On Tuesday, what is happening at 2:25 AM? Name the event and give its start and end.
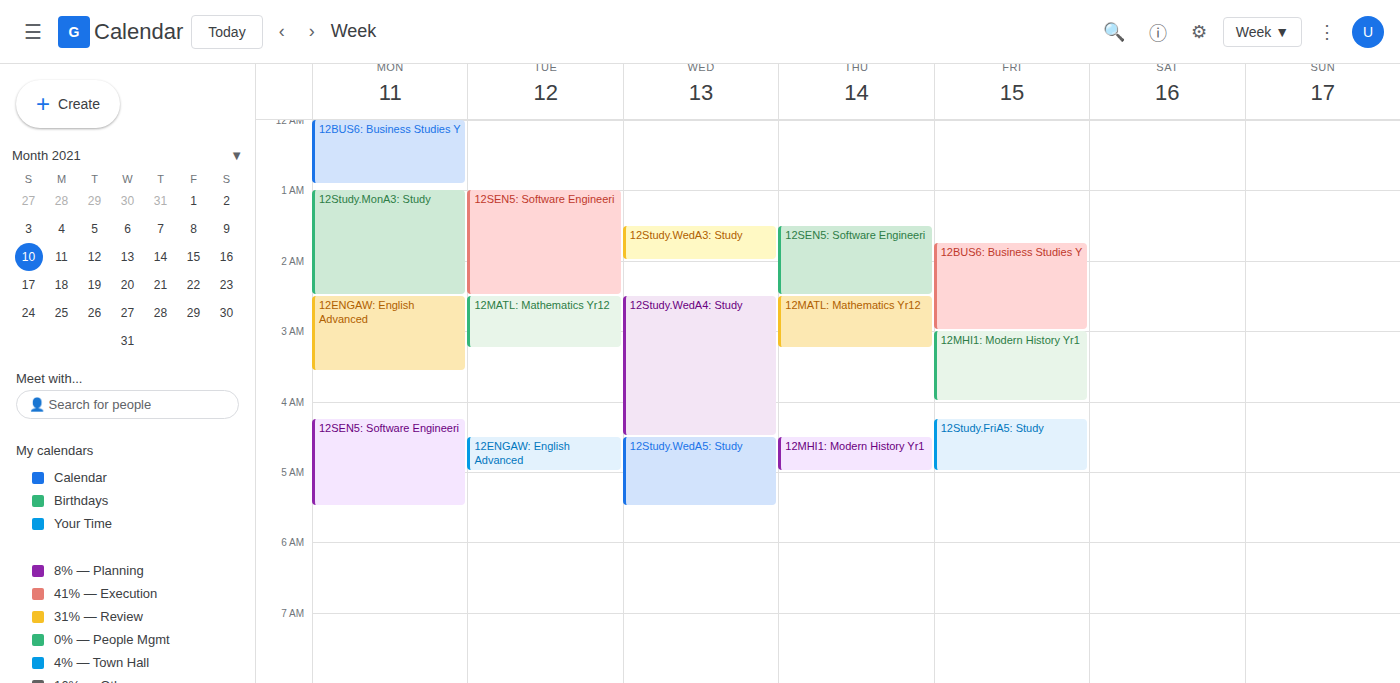
"12SEN5: Software Engineeri", 1:00 AM to 2:30 AM